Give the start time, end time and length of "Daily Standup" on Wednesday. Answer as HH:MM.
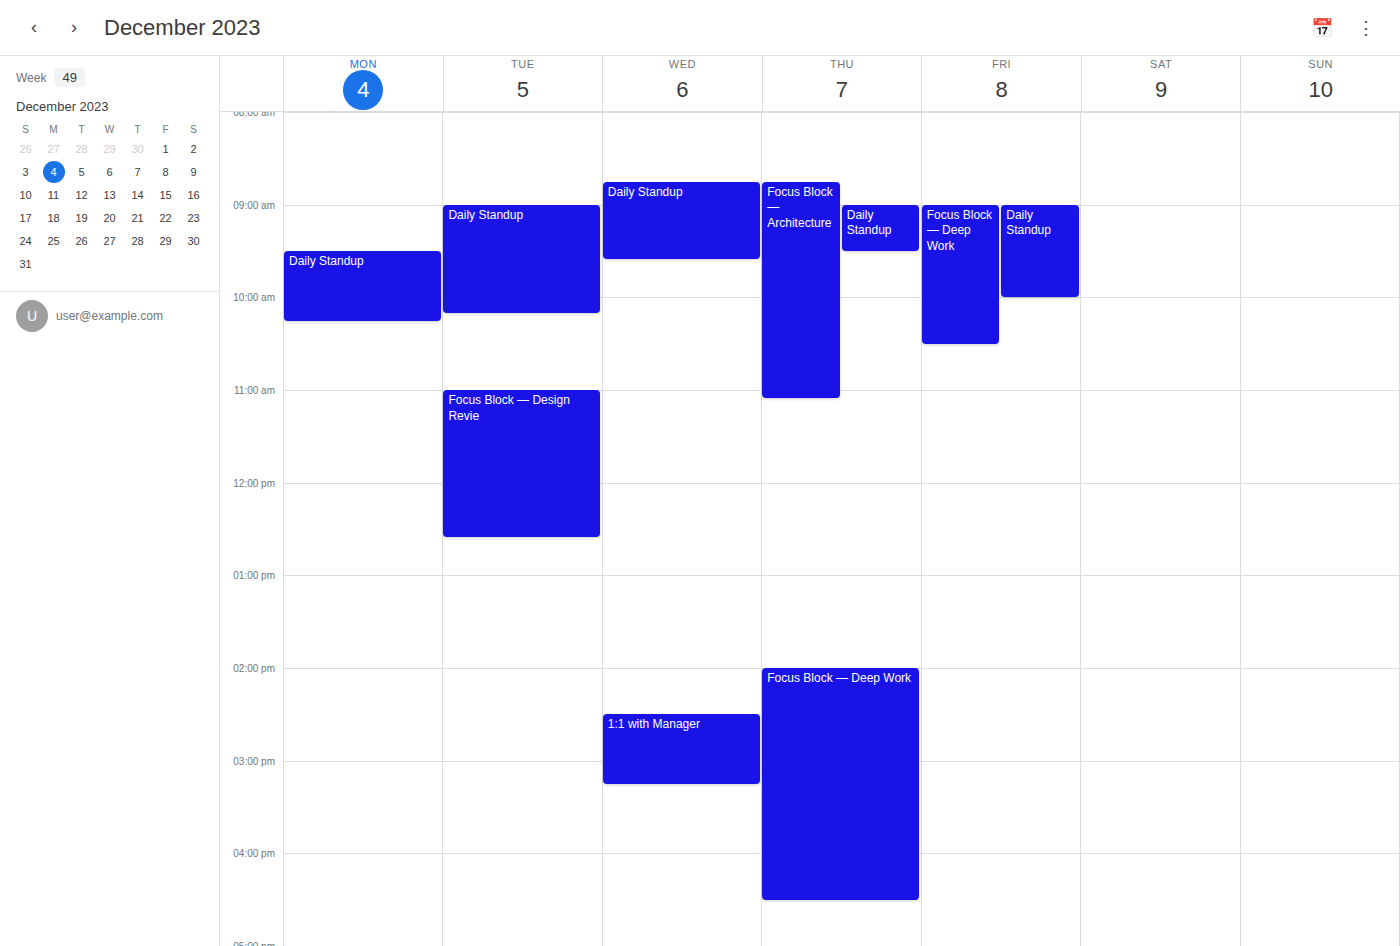
08:45 to 09:35, 50 minutes